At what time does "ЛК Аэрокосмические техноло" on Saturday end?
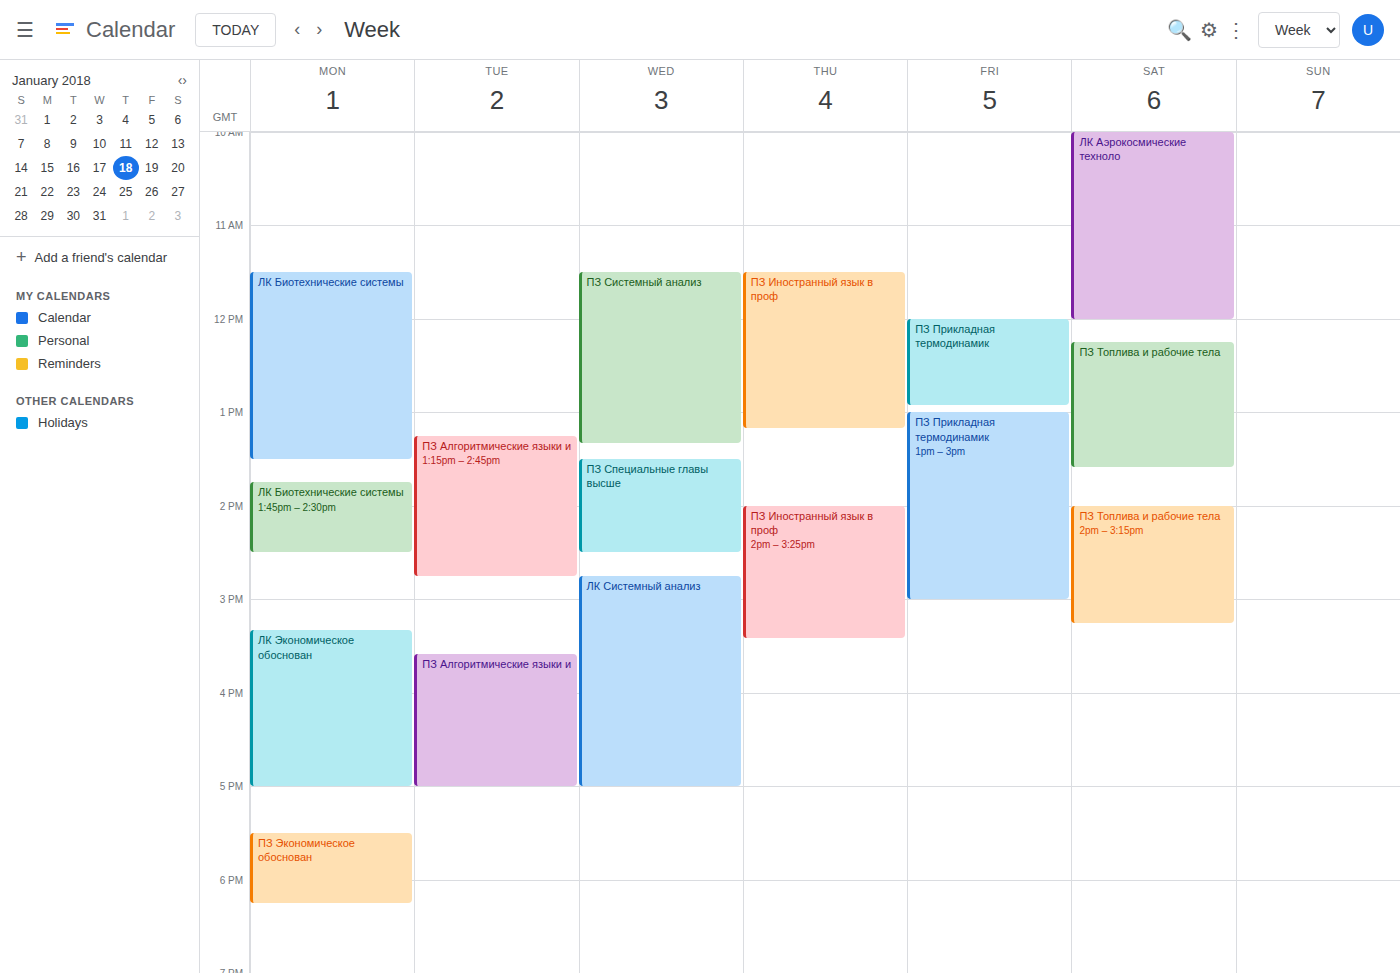
12:00 PM